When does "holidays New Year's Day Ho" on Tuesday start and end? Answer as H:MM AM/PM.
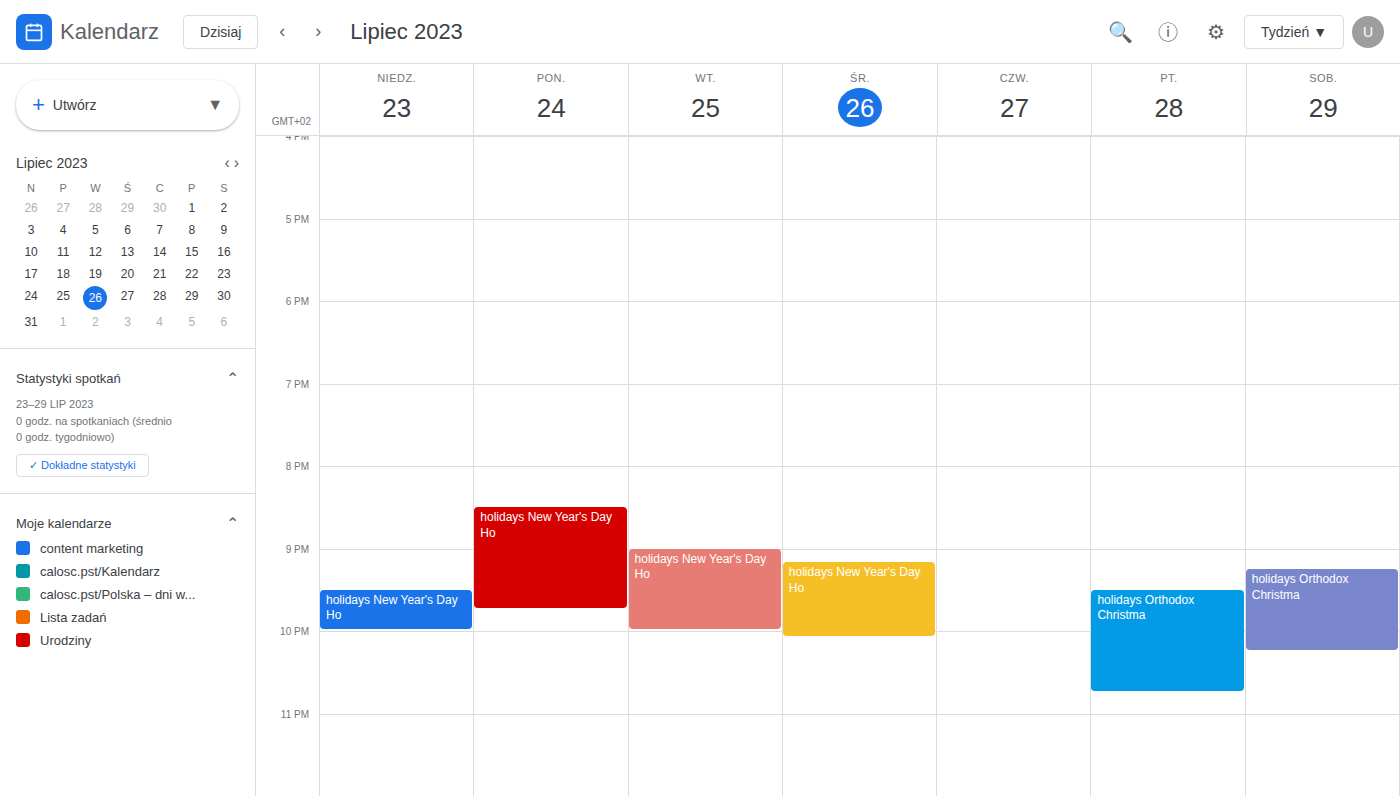
9:00 PM to 10:00 PM